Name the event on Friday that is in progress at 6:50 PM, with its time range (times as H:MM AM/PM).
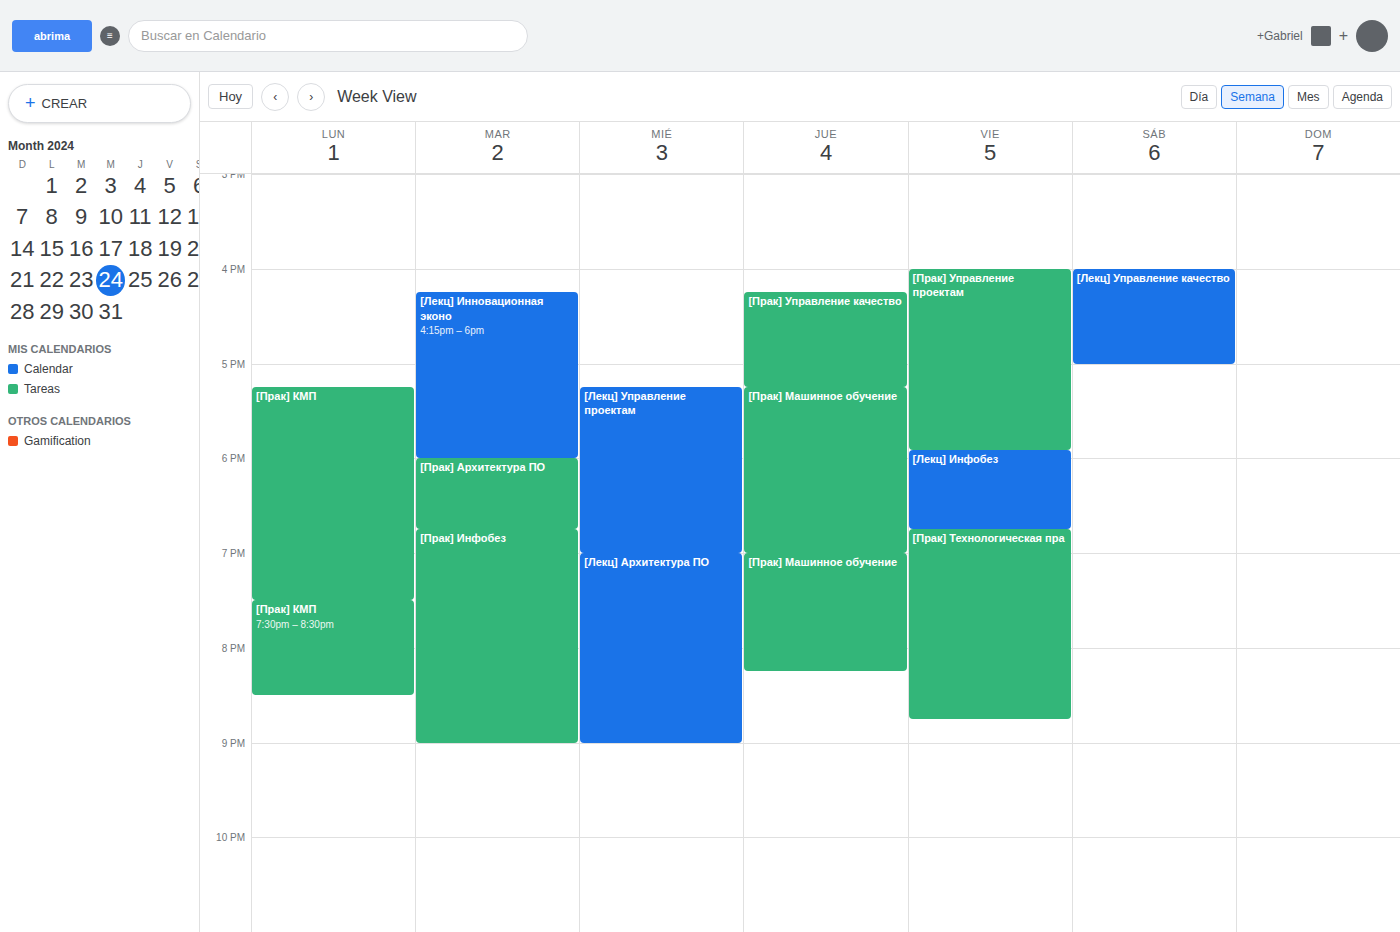
"[Прак] Технологическая пра", 6:45 PM to 8:45 PM